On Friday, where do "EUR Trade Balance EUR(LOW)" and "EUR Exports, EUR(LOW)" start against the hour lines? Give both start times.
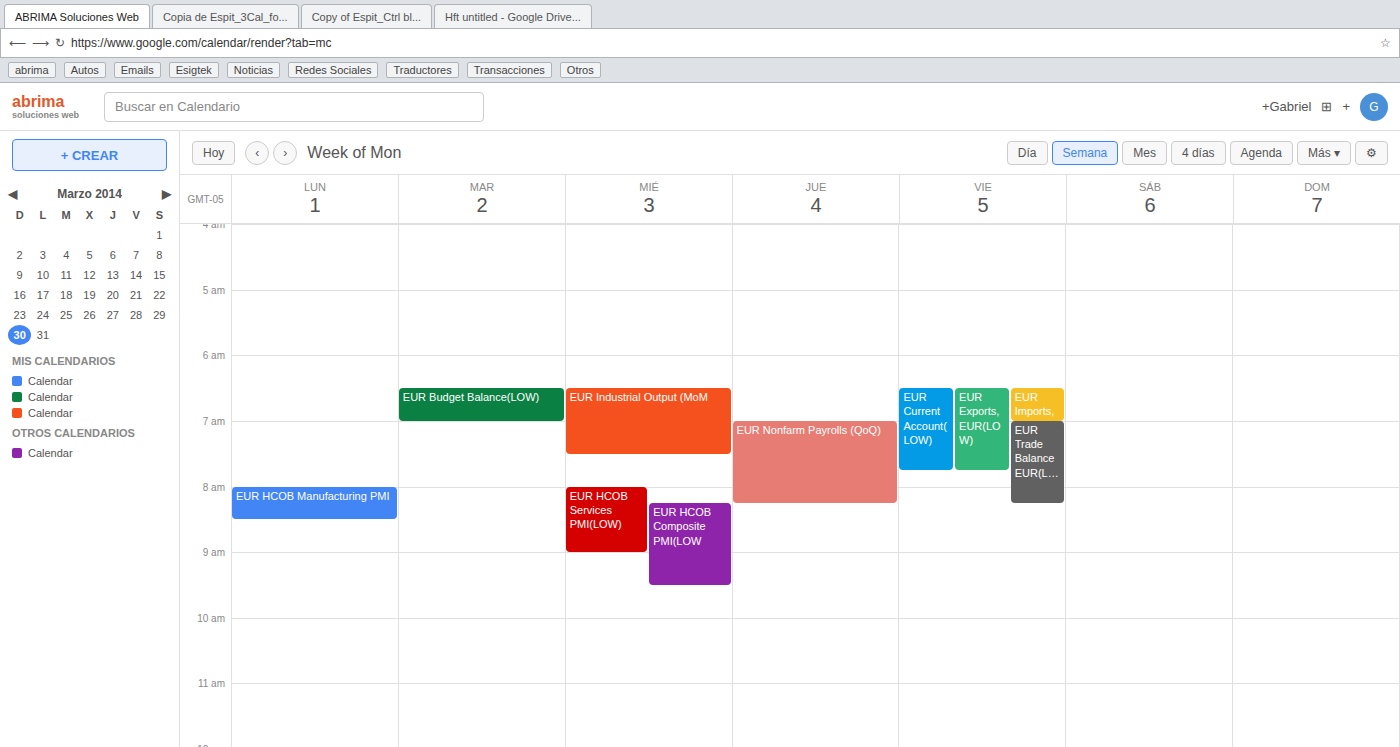
"EUR Trade Balance EUR(LOW)": 7:00 AM, exactly on the 7 AM line. "EUR Exports, EUR(LOW)": 6:30 AM, halfway between the 6 AM and 7 AM lines.